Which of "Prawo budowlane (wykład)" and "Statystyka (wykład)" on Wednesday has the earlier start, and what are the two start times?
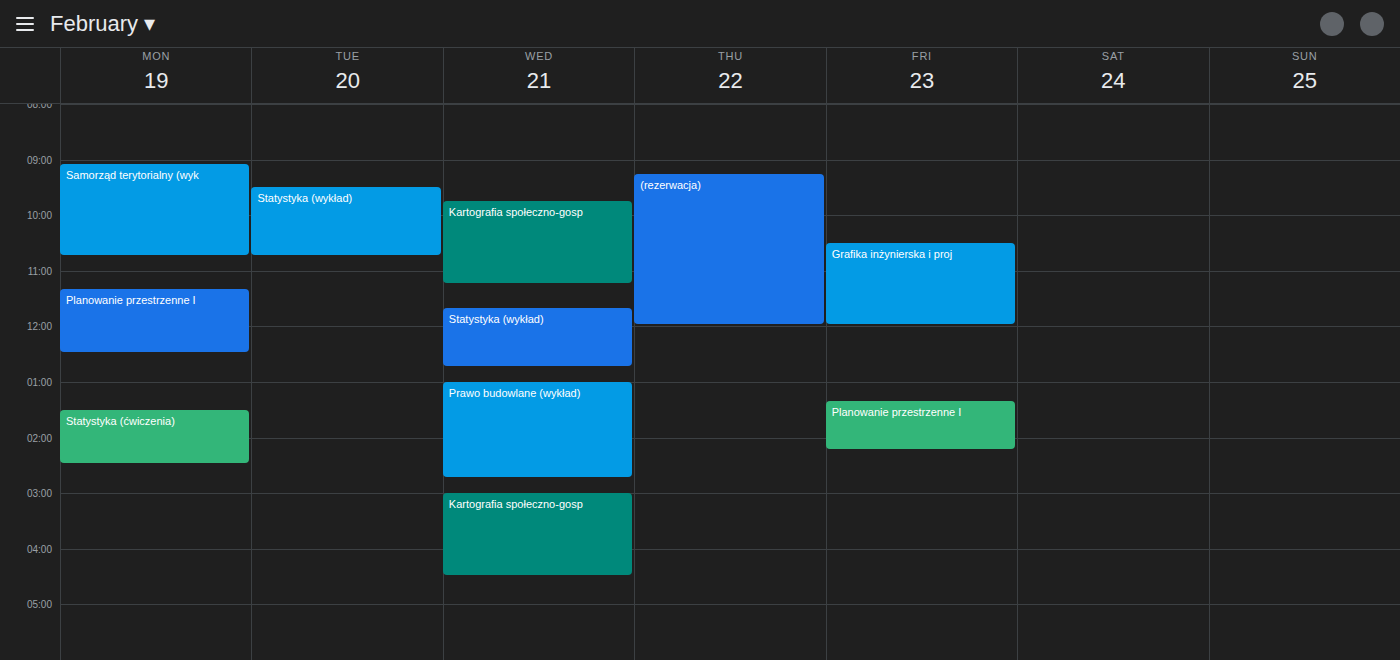
"Statystyka (wykład)" 11:40; "Prawo budowlane (wykład)" 13:00.